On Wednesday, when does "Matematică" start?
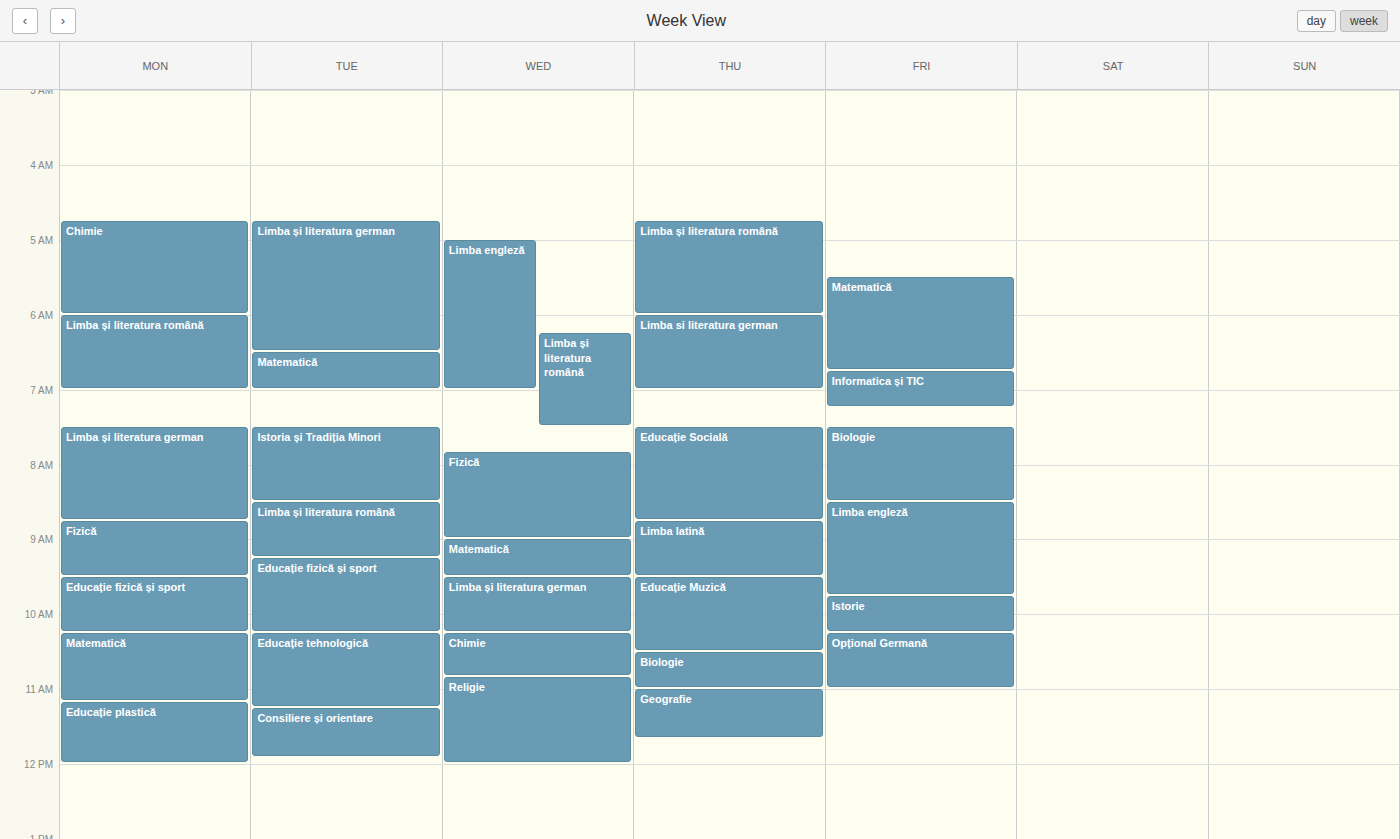
9:00 AM